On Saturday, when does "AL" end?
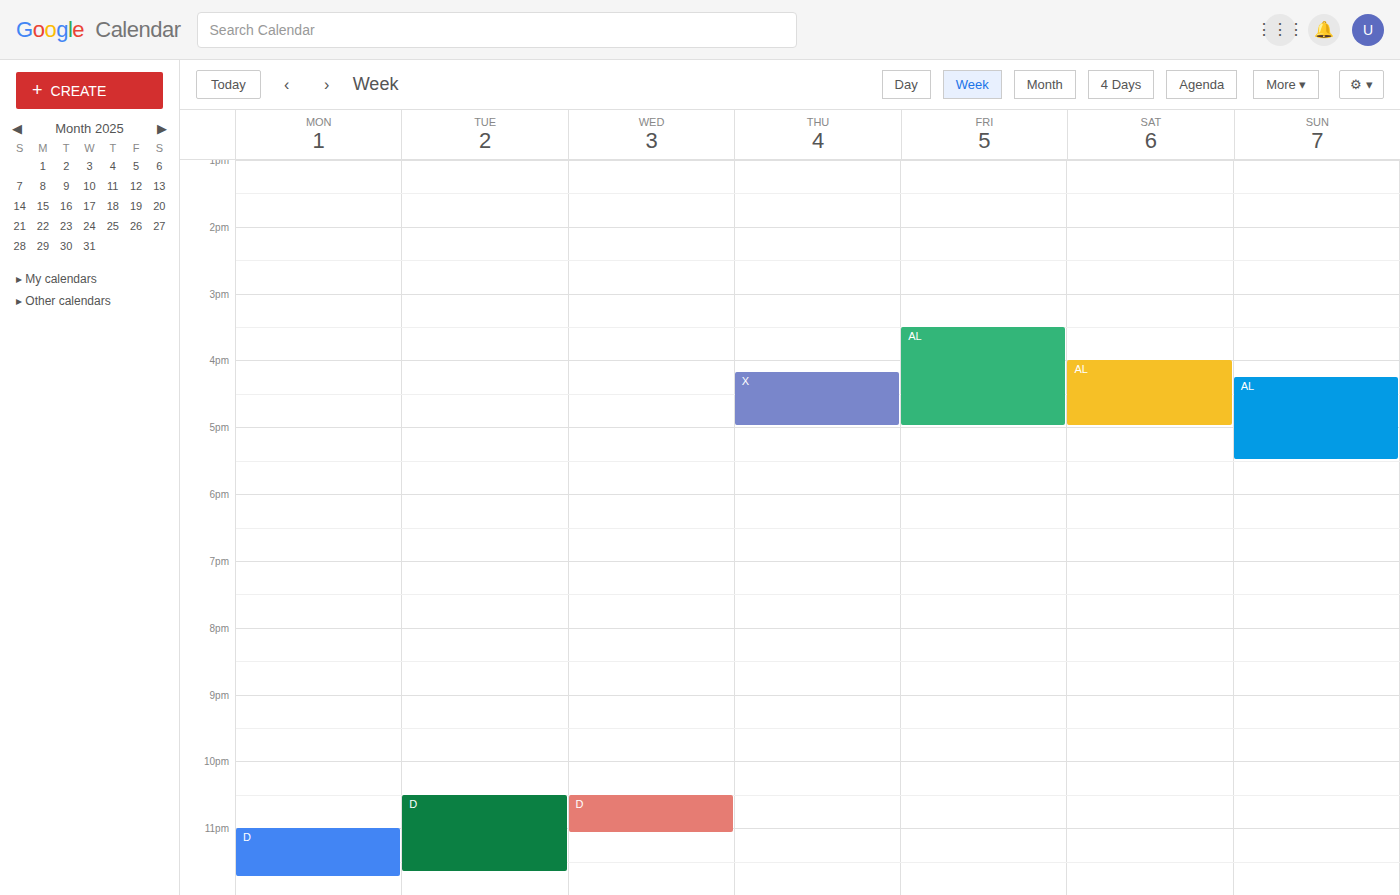
5:00 PM